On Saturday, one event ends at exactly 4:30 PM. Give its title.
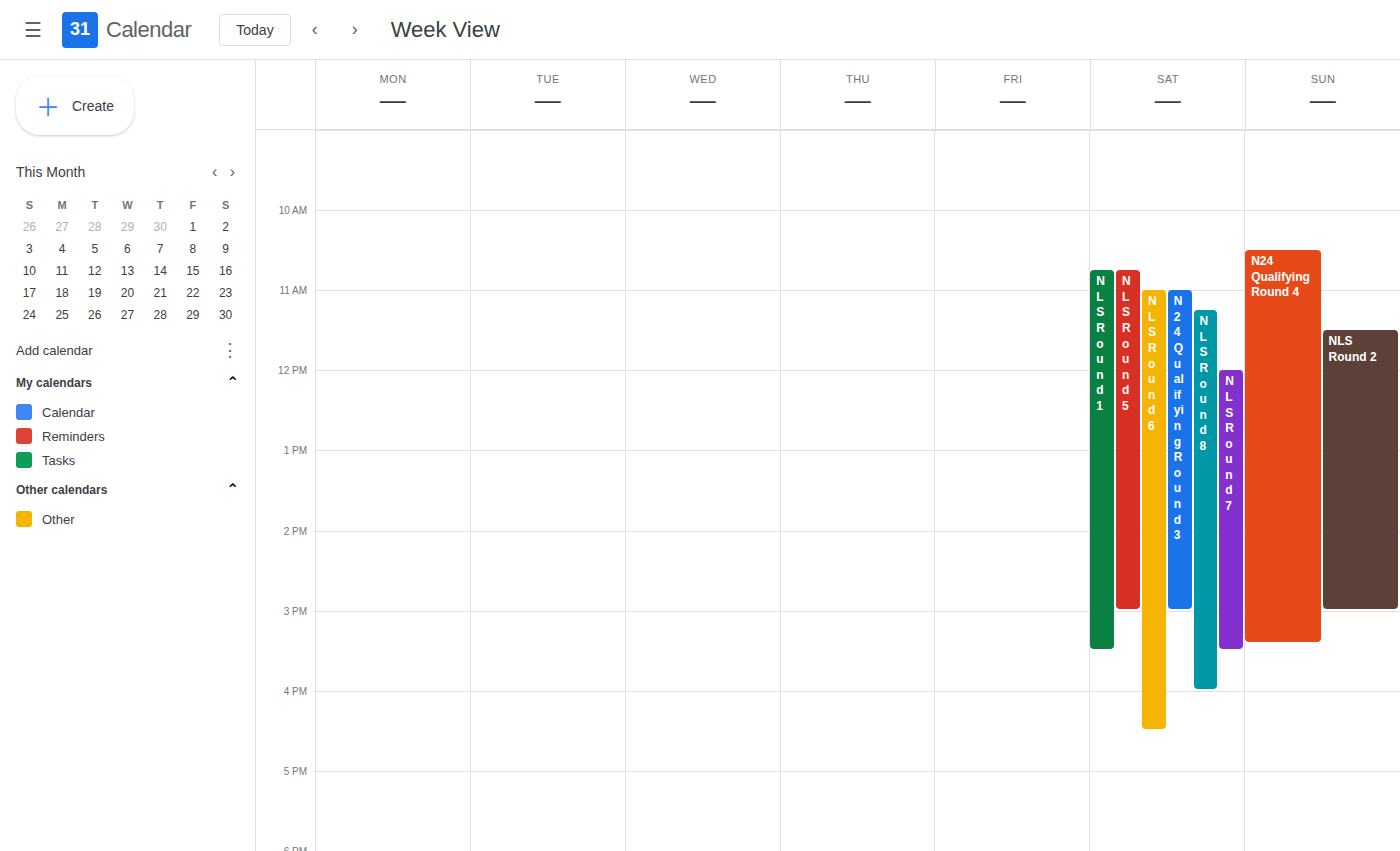
"NLS Round 6"